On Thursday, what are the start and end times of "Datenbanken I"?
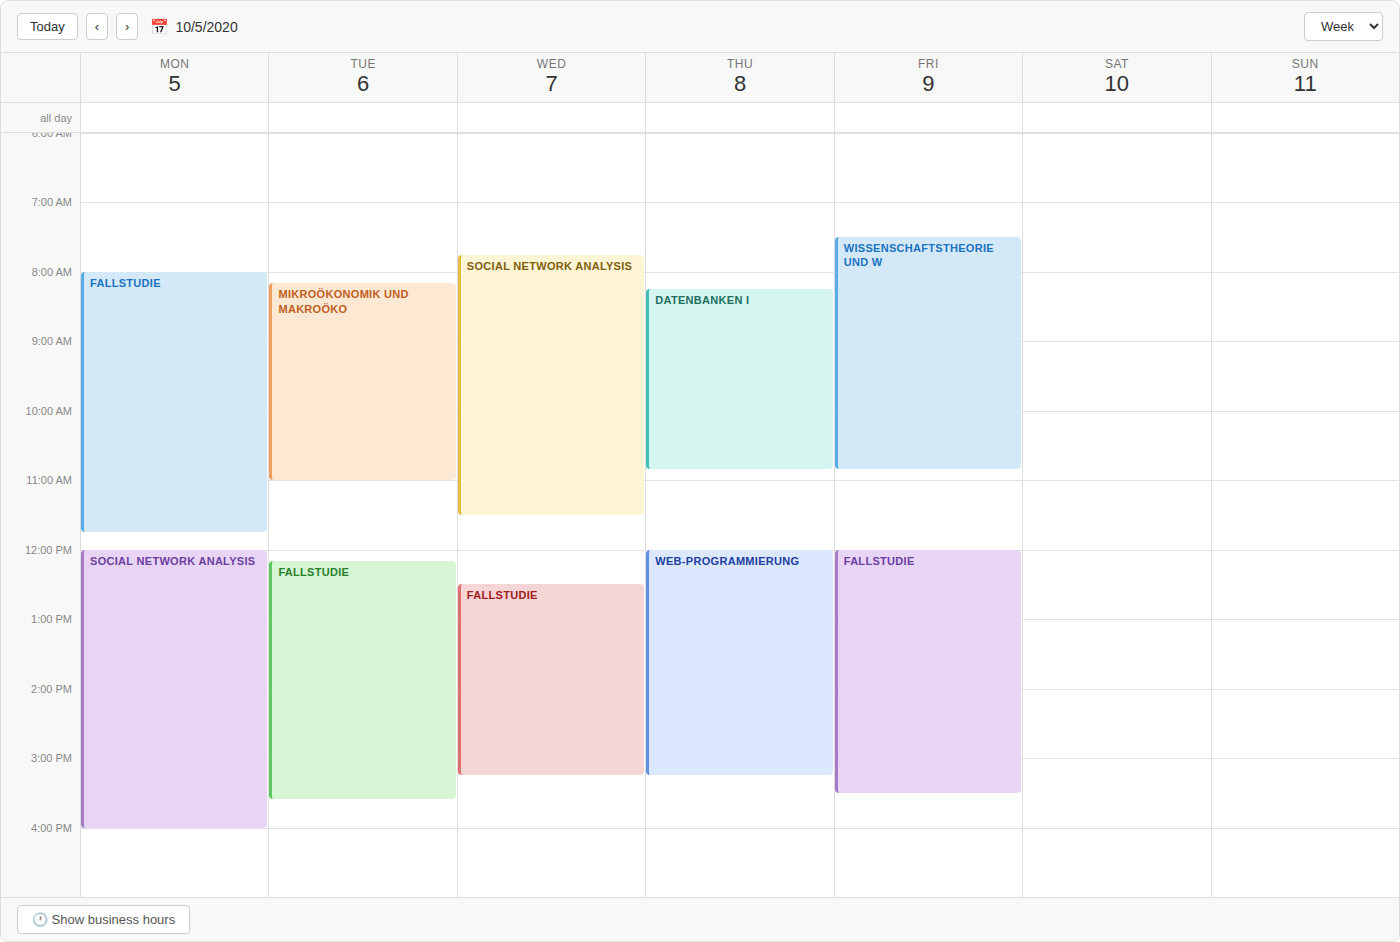
08:15 to 10:50